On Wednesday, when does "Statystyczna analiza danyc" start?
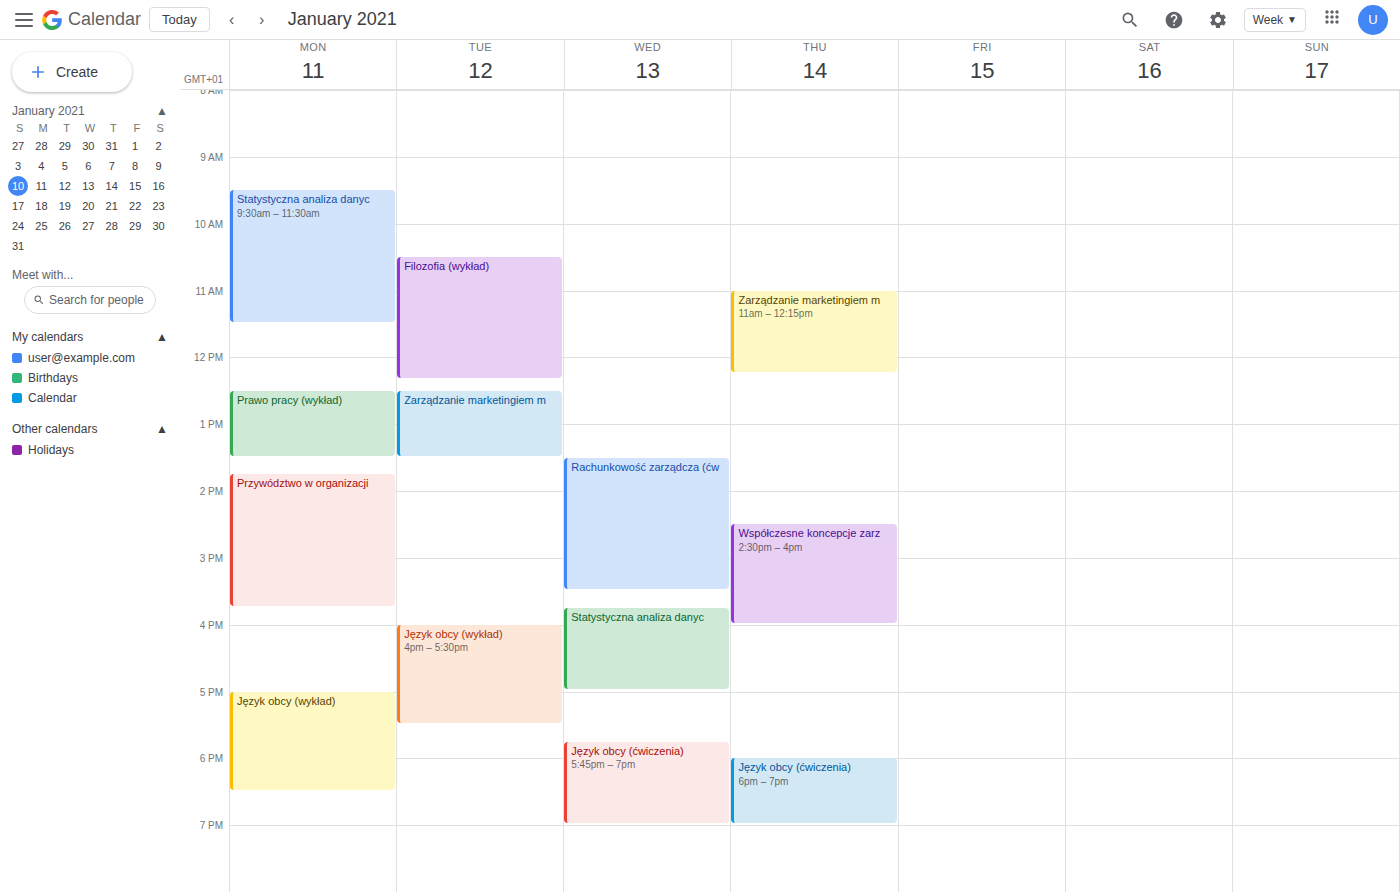
3:45 PM